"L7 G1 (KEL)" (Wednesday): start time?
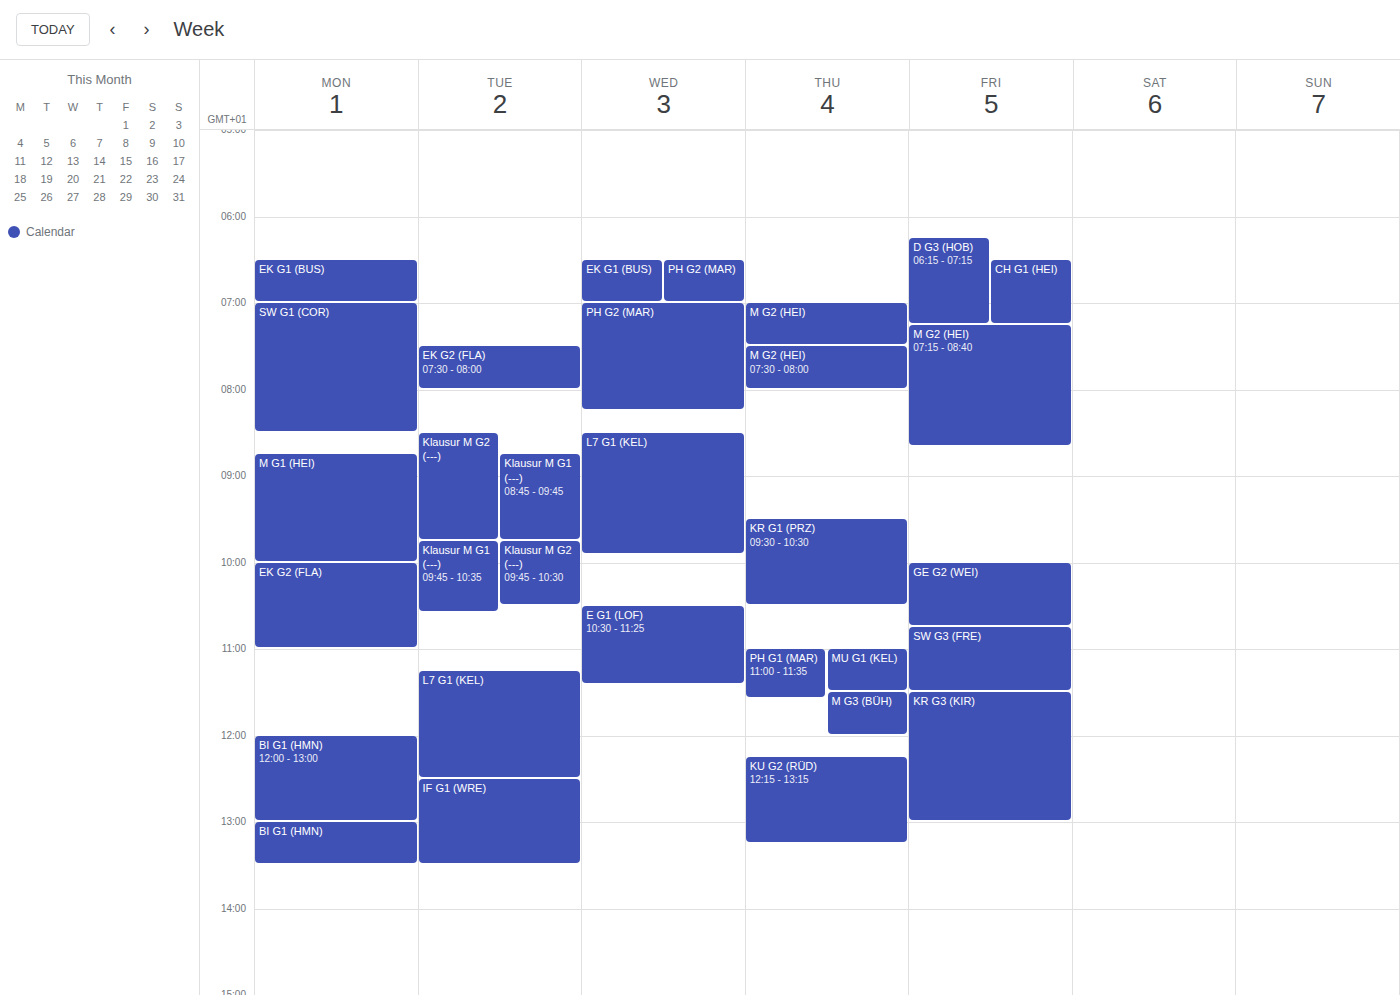
8:30 AM